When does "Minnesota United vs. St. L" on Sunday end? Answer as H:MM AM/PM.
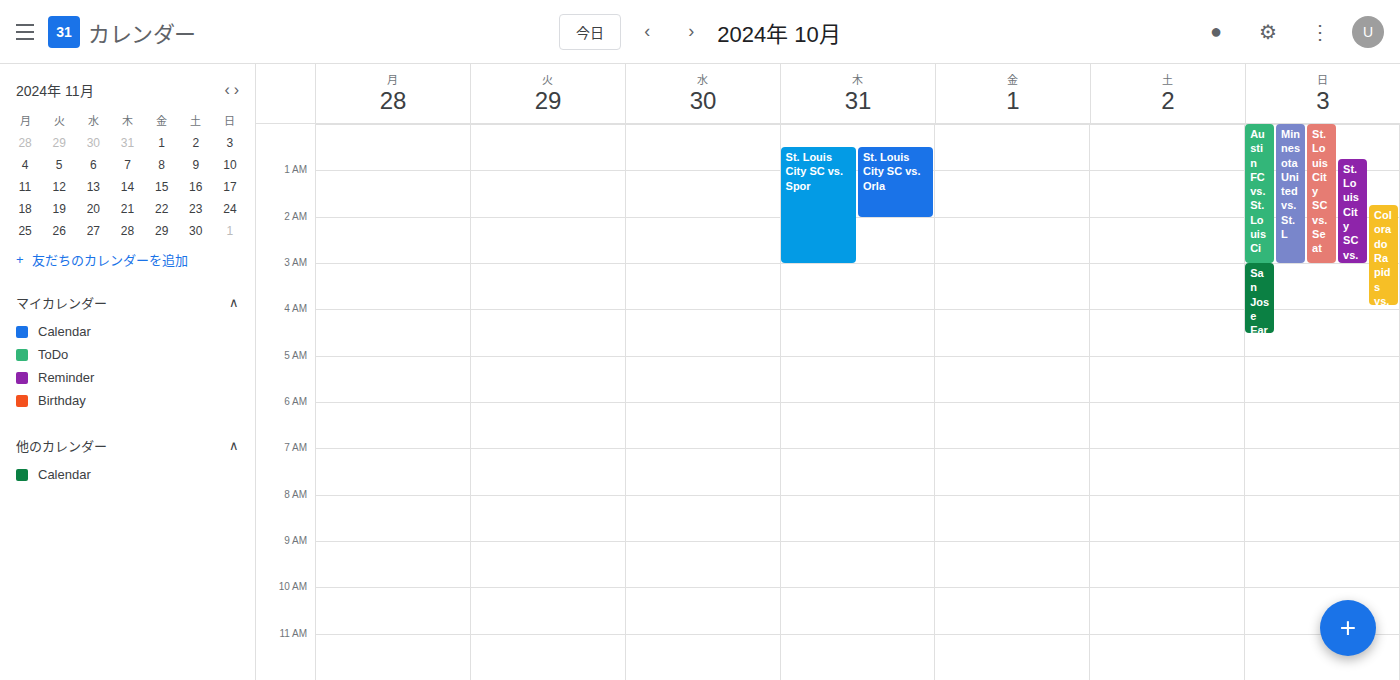
3:00 AM